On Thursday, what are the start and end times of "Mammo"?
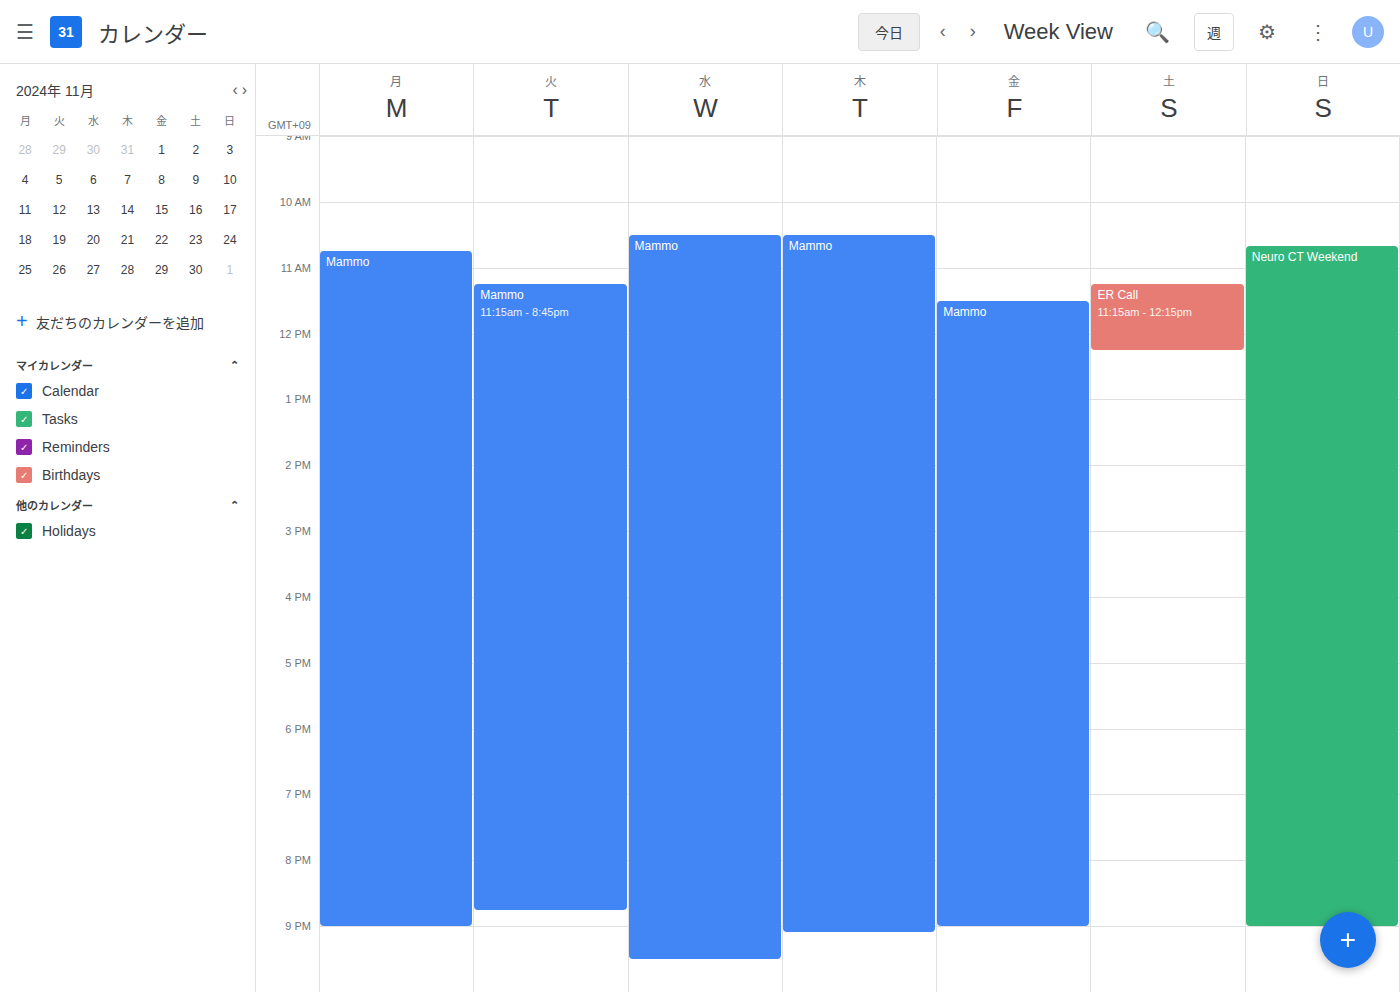
10:30 AM to 9:05 PM